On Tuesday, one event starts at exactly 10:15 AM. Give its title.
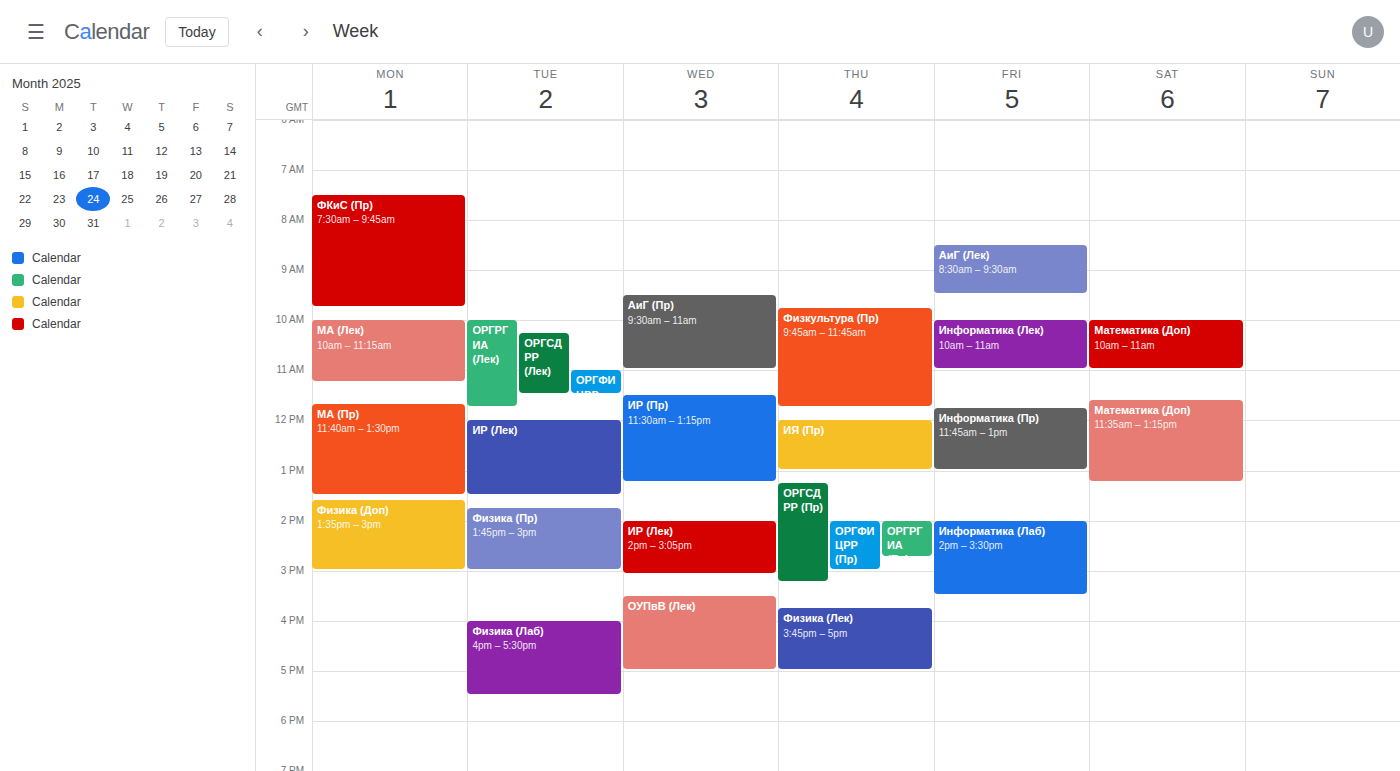
"ОРГСДРР (Лек)"